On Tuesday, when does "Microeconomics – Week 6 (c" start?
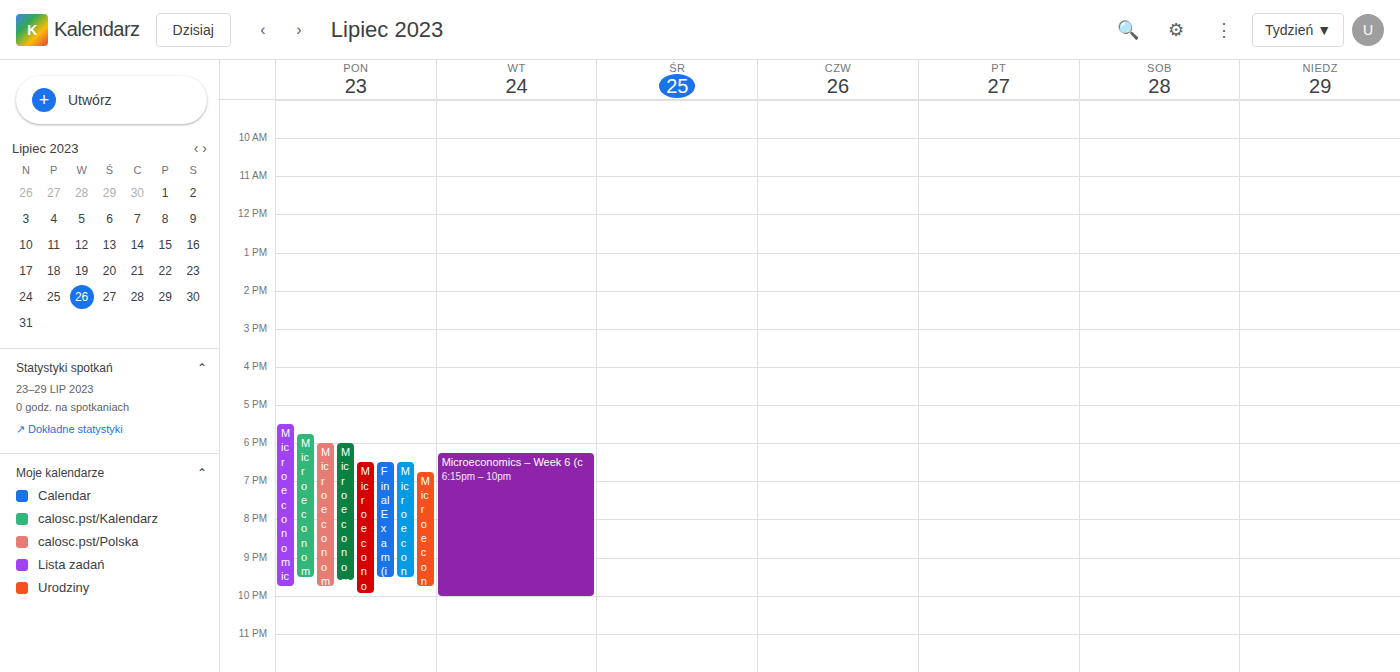
6:15 PM